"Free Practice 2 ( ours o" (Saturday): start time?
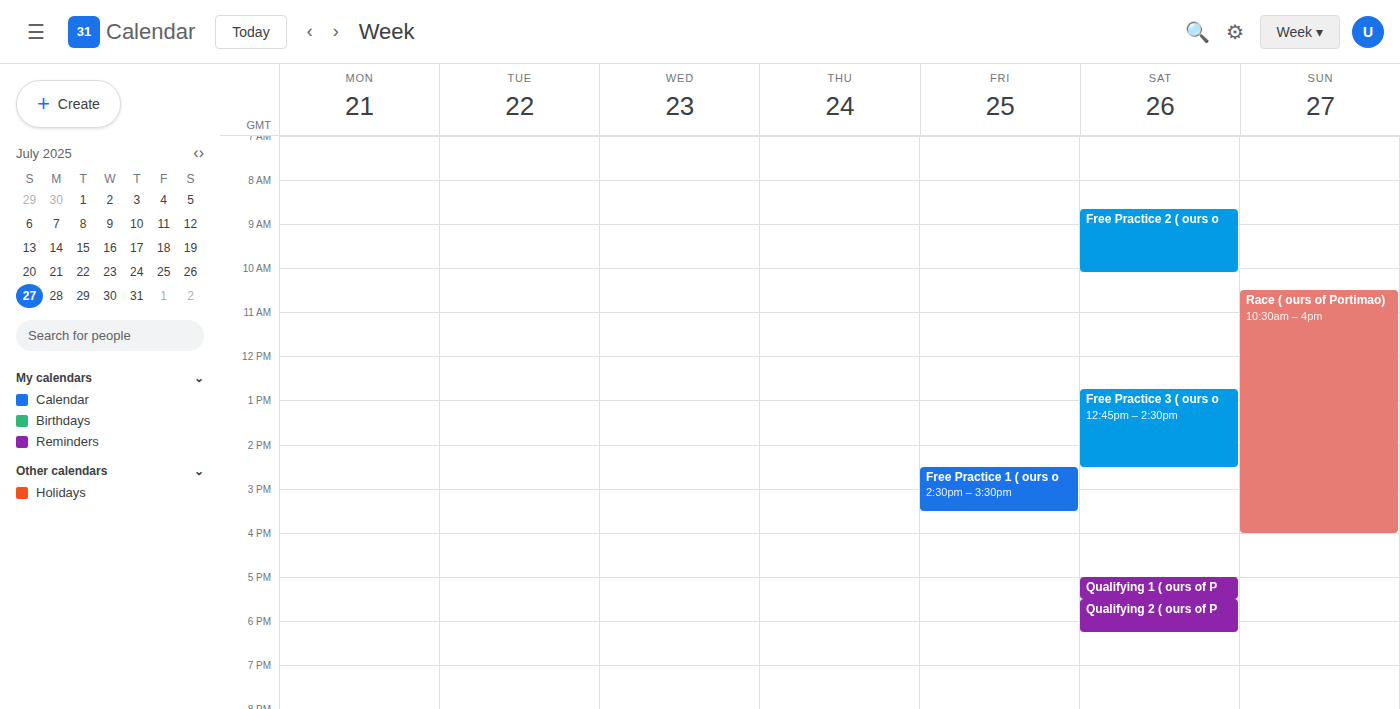
8:40 AM